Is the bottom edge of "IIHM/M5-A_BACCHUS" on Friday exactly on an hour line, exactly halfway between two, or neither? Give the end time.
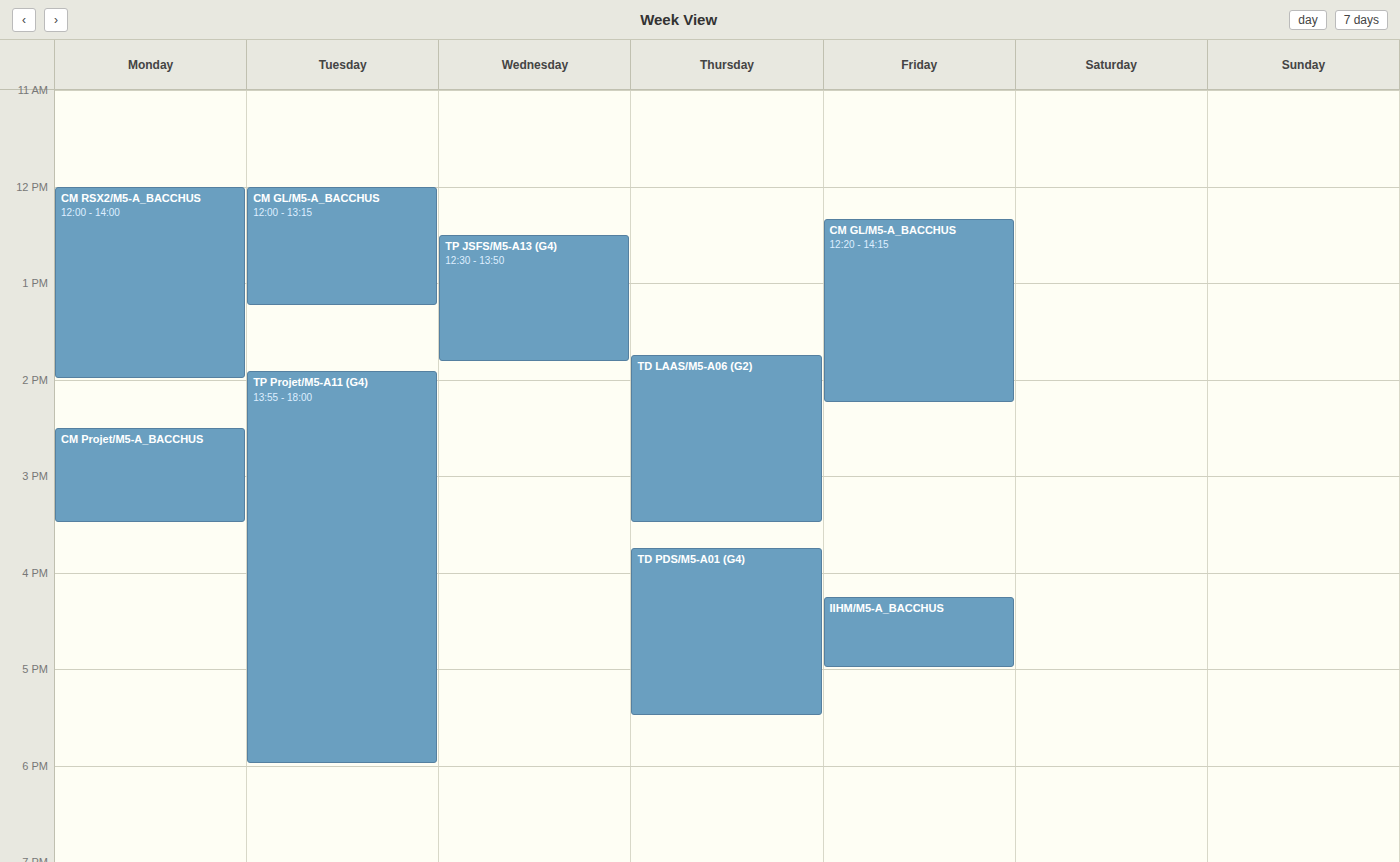
5:00 PM -- exactly on the 5 PM line.